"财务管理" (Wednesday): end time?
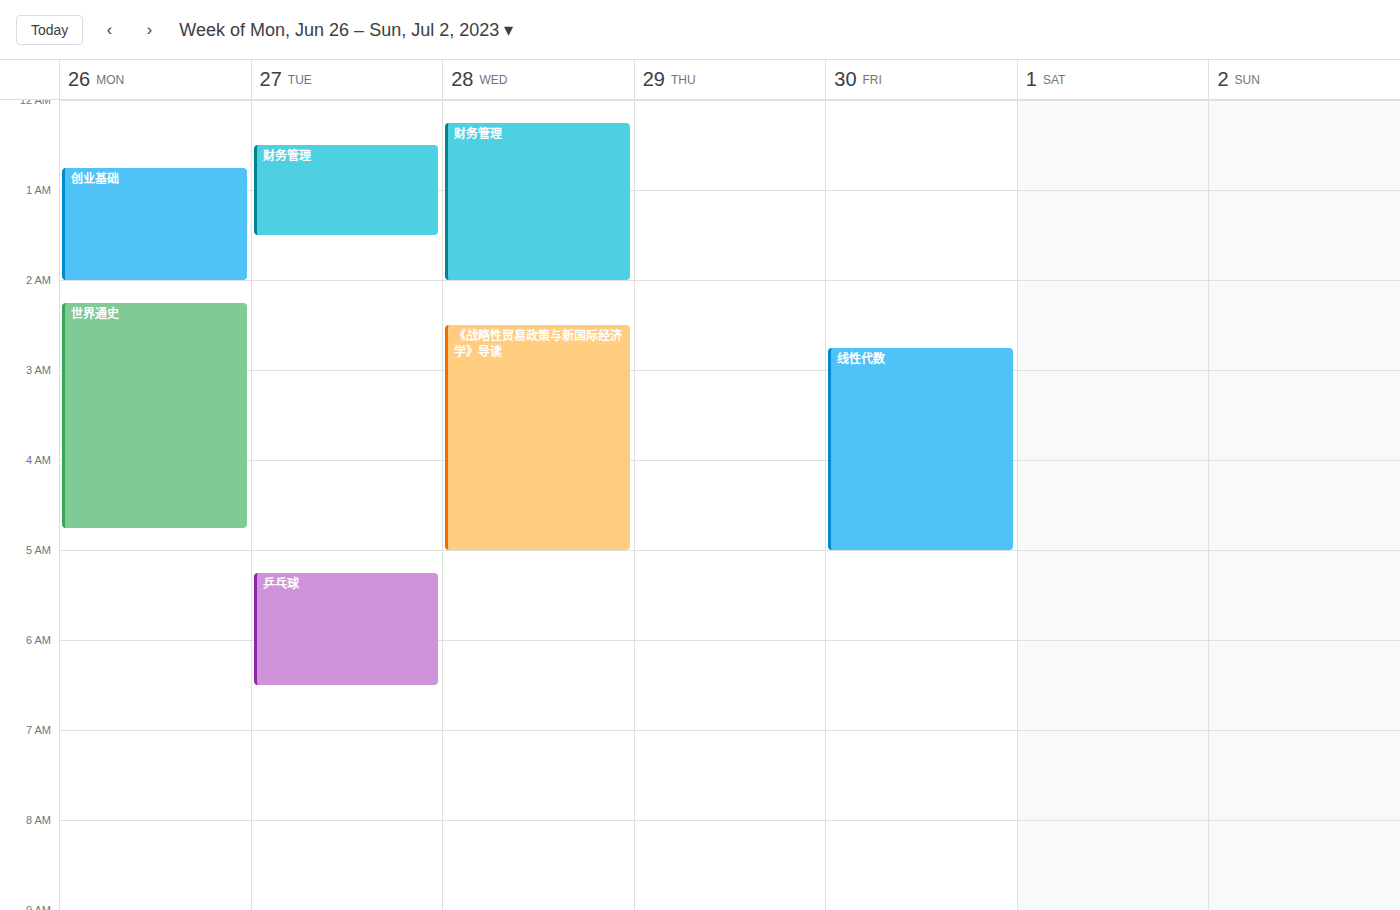
2:00 AM